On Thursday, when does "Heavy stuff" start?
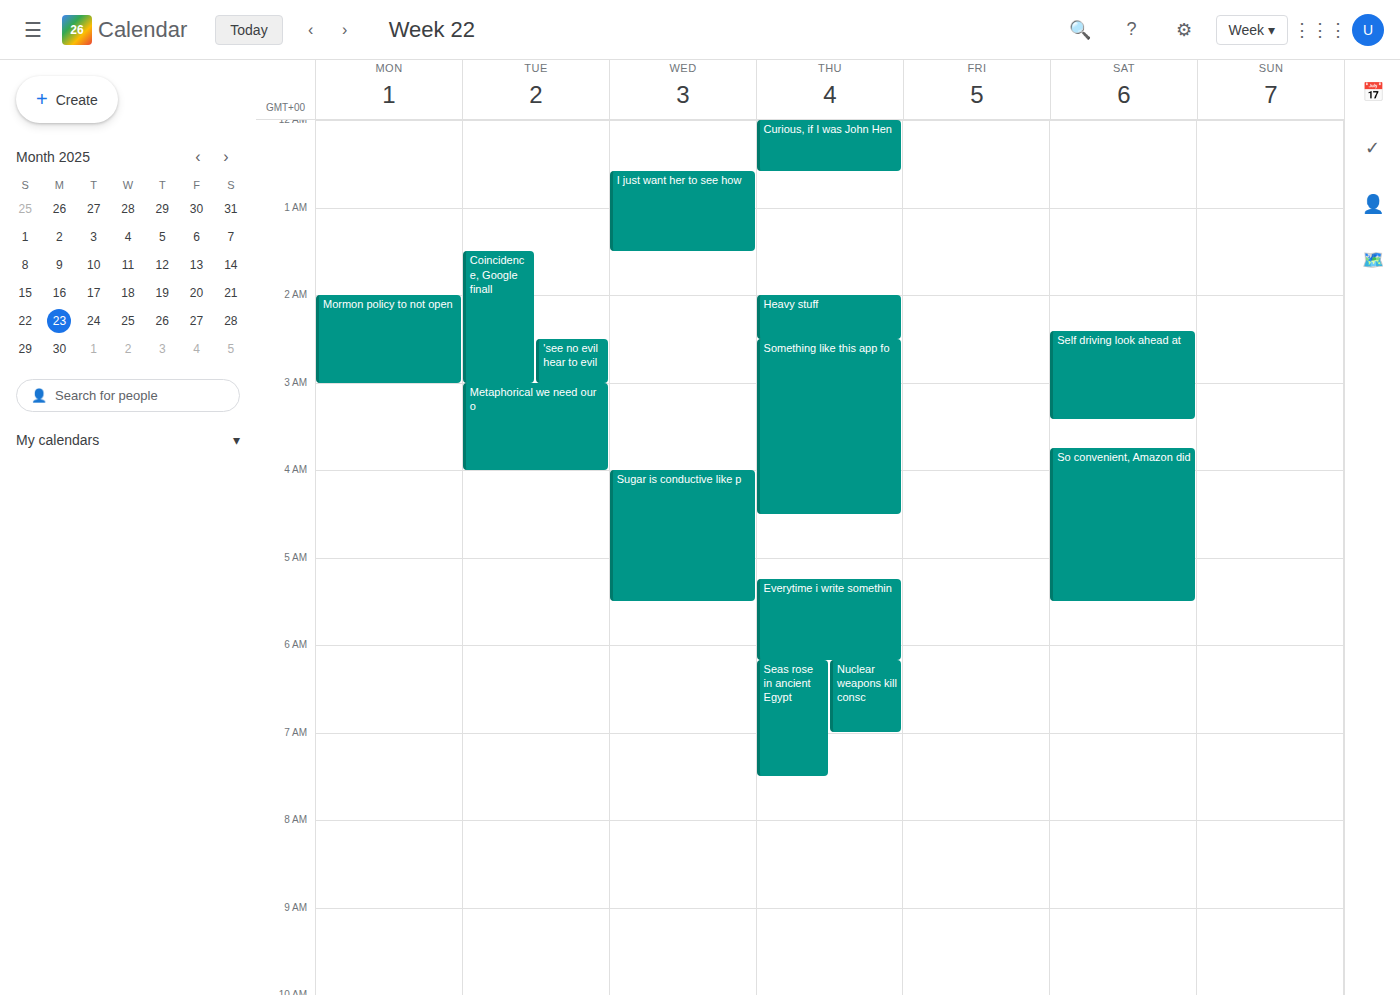
2:00 AM